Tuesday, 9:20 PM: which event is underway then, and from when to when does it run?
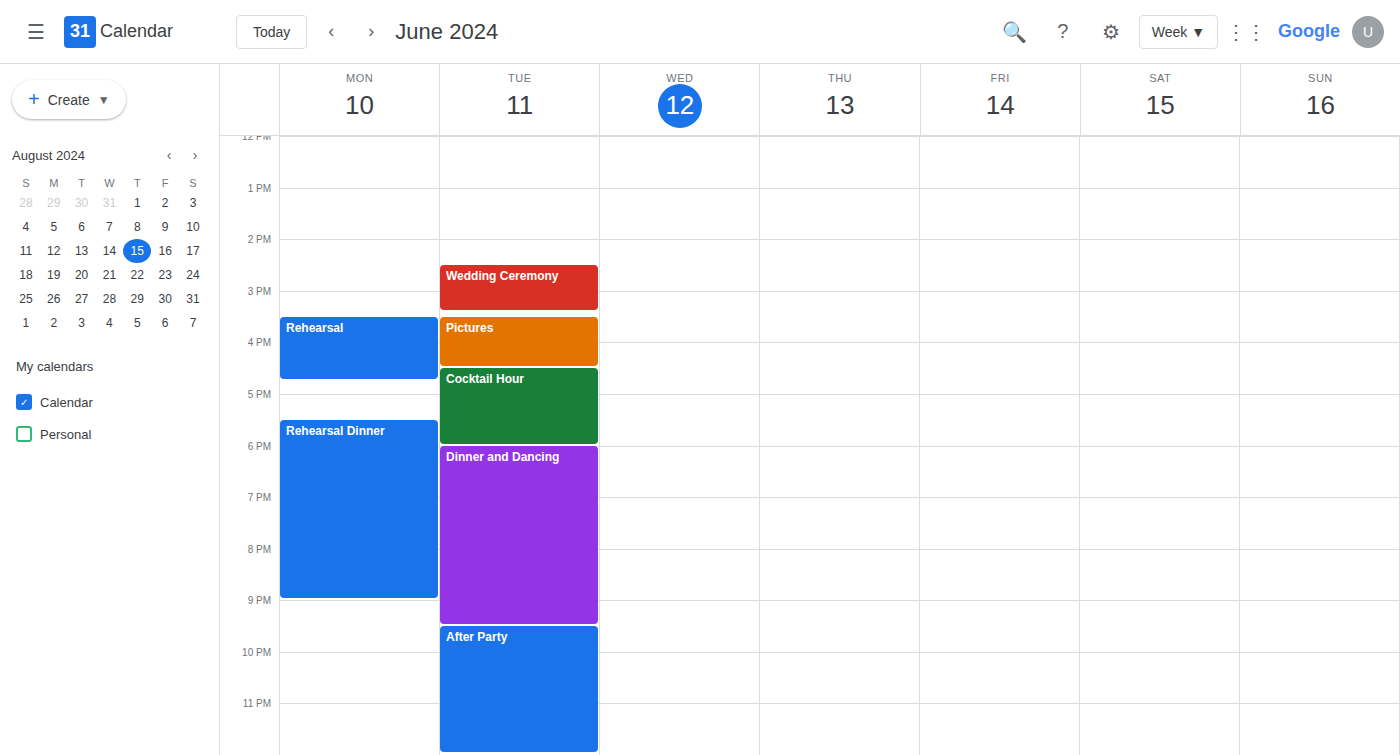
"Dinner and Dancing", 6:00 PM to 9:30 PM